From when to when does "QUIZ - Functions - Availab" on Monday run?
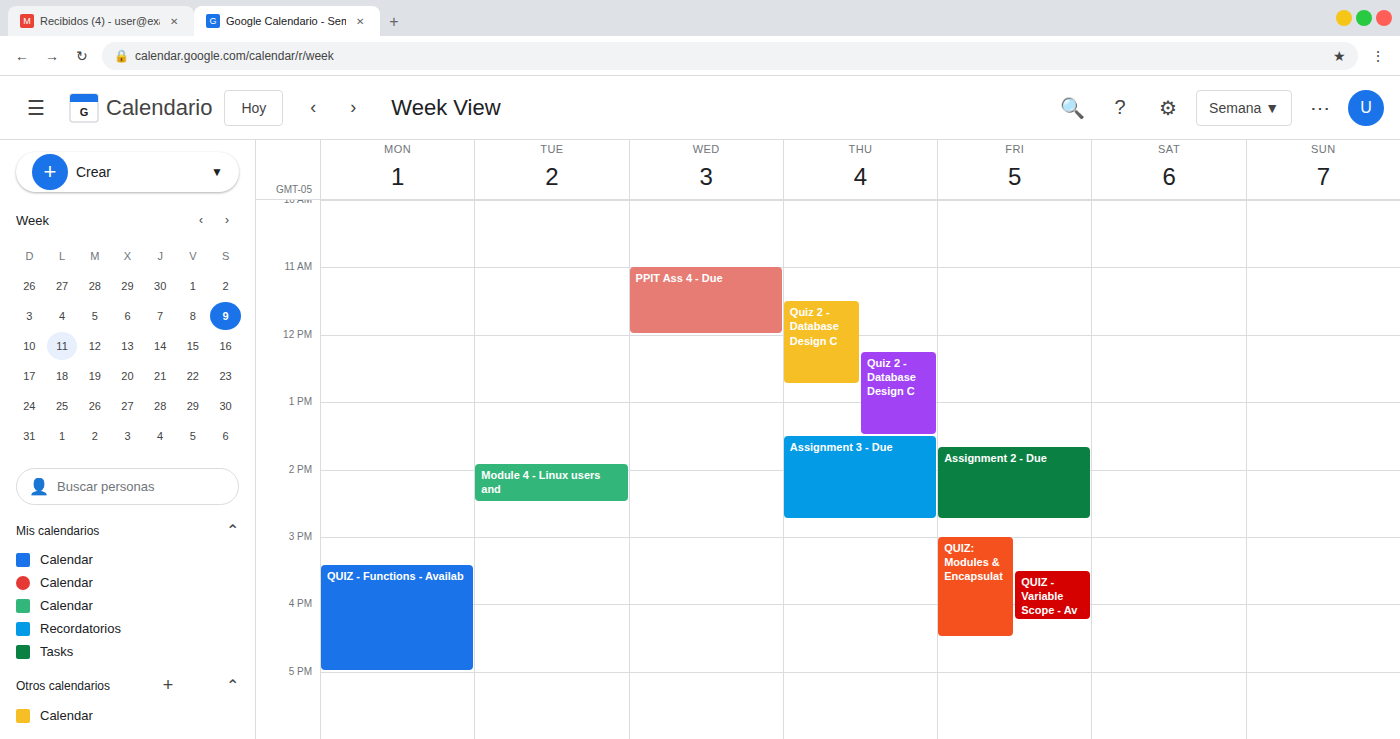
3:25 PM to 5:00 PM